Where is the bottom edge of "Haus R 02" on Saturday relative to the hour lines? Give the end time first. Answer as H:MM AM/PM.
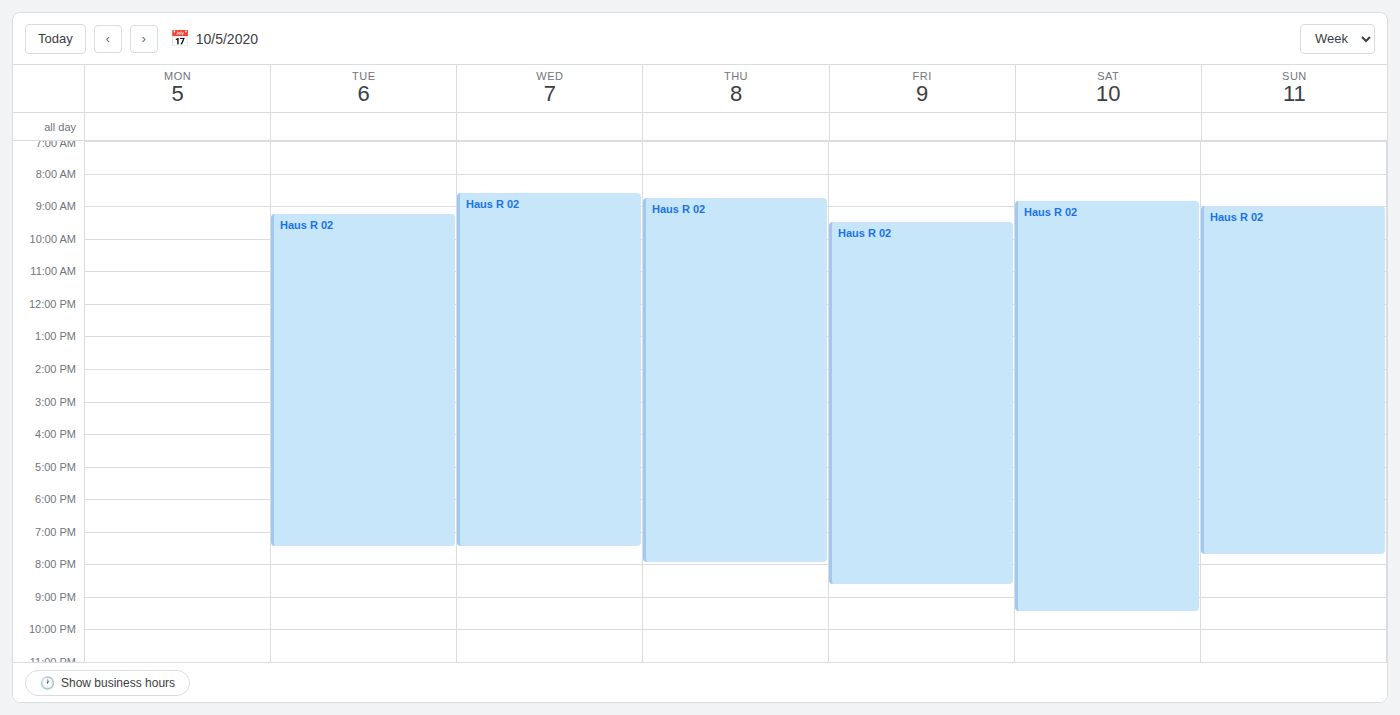
9:30 PM -- halfway between the 9 PM and 10 PM lines.